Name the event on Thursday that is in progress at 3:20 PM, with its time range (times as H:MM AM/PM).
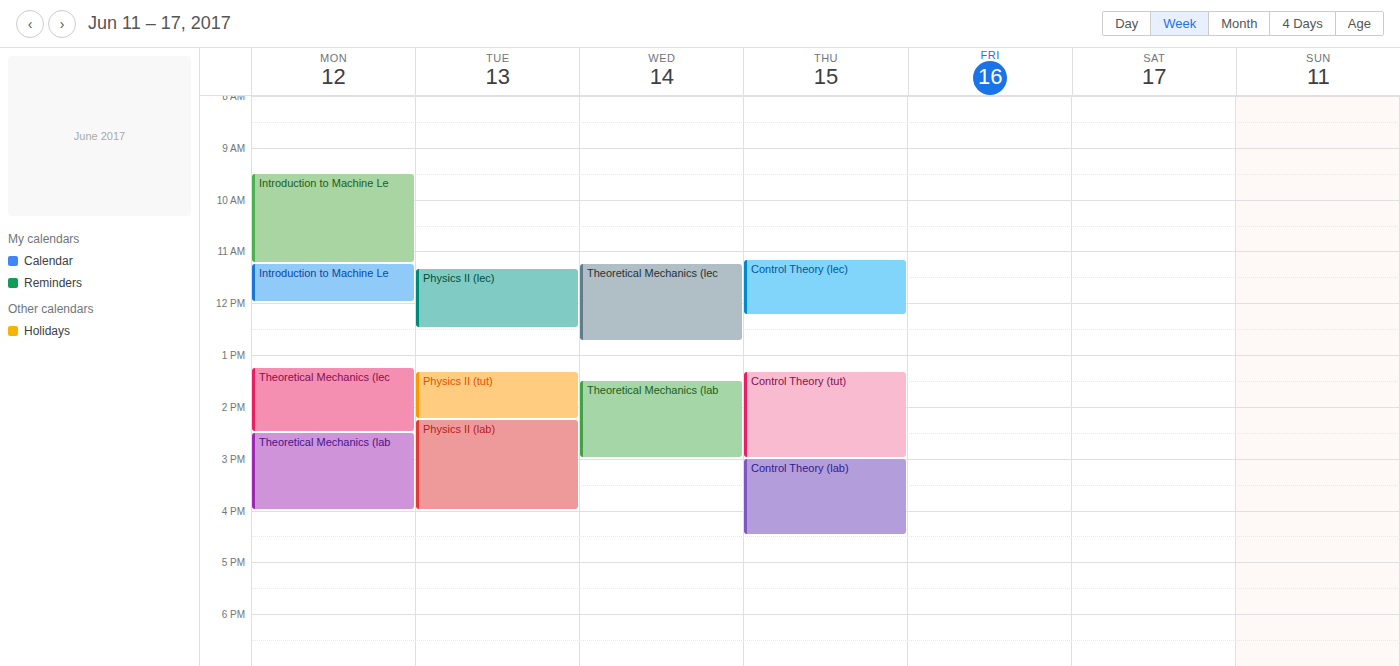
"Control Theory (lab)", 3:00 PM to 4:30 PM